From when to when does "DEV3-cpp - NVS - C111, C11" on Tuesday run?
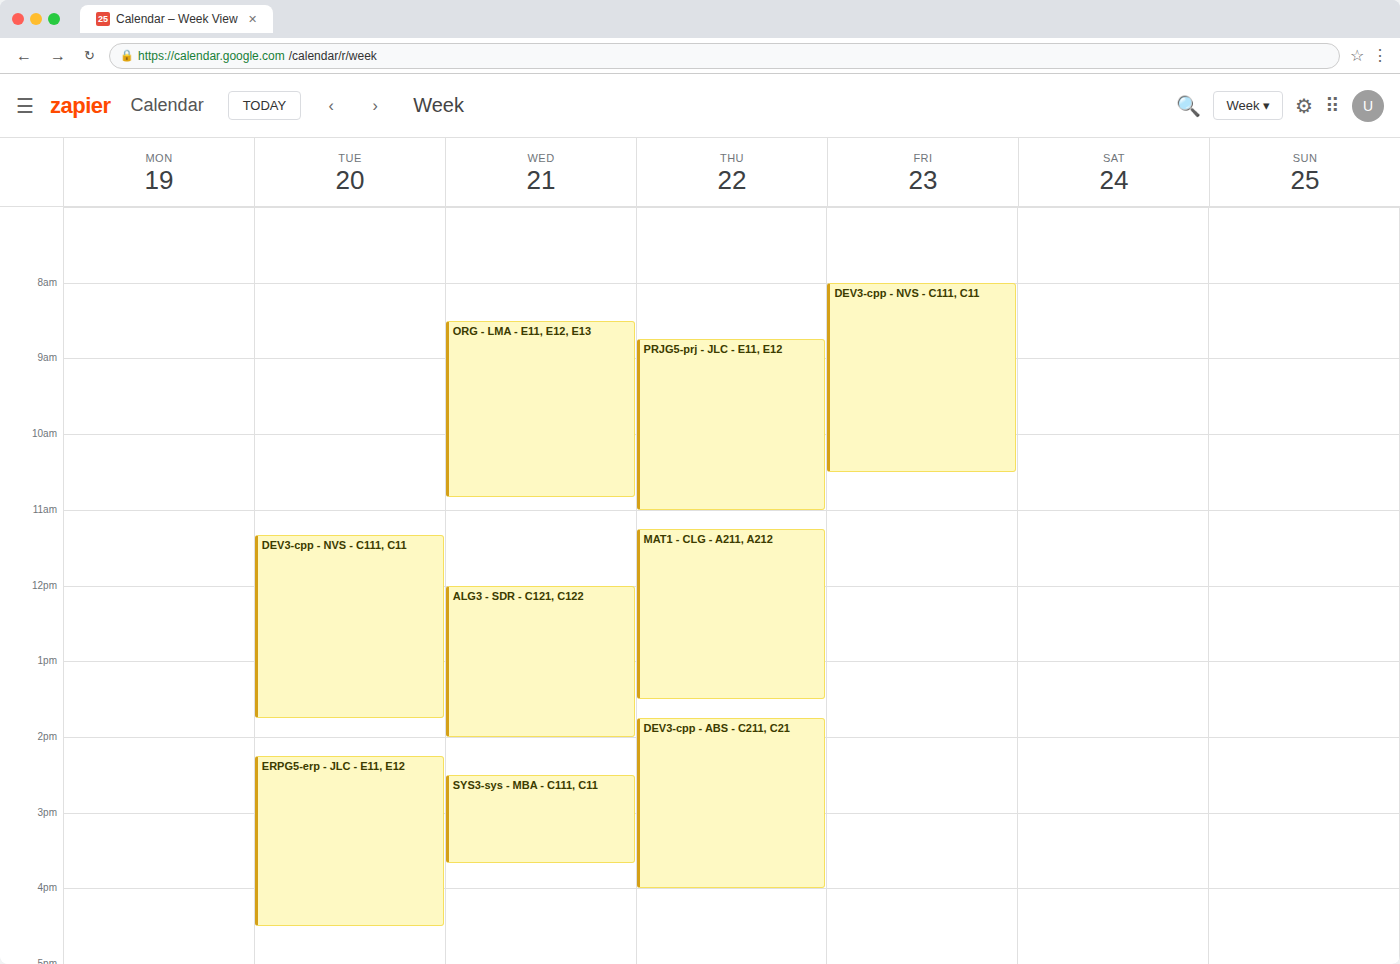
11:20 AM to 1:45 PM